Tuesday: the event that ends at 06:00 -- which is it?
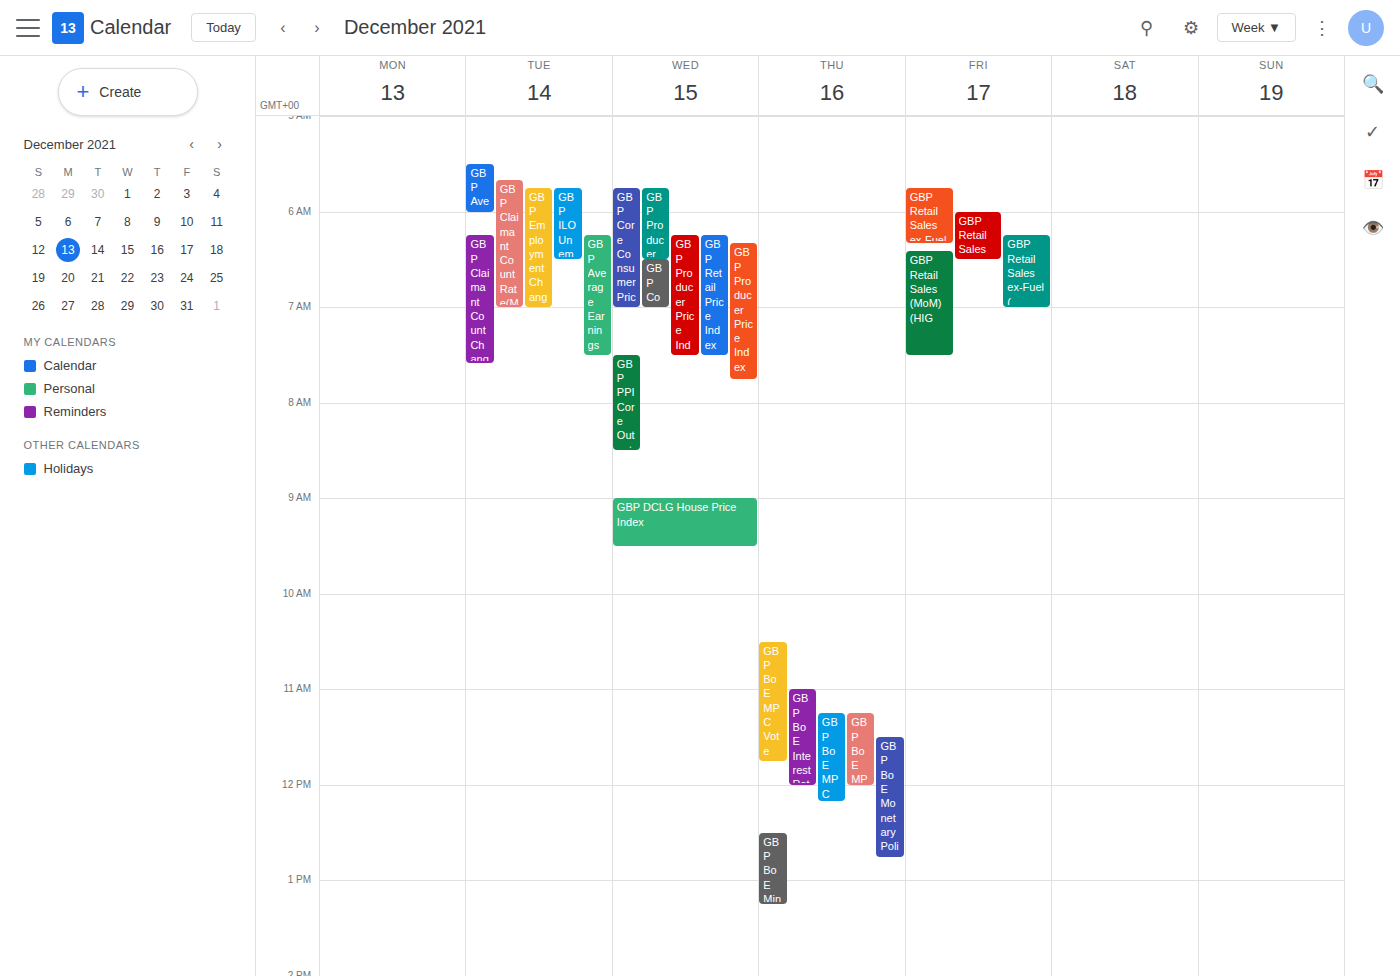
"GBP Average Earnings Exclu"